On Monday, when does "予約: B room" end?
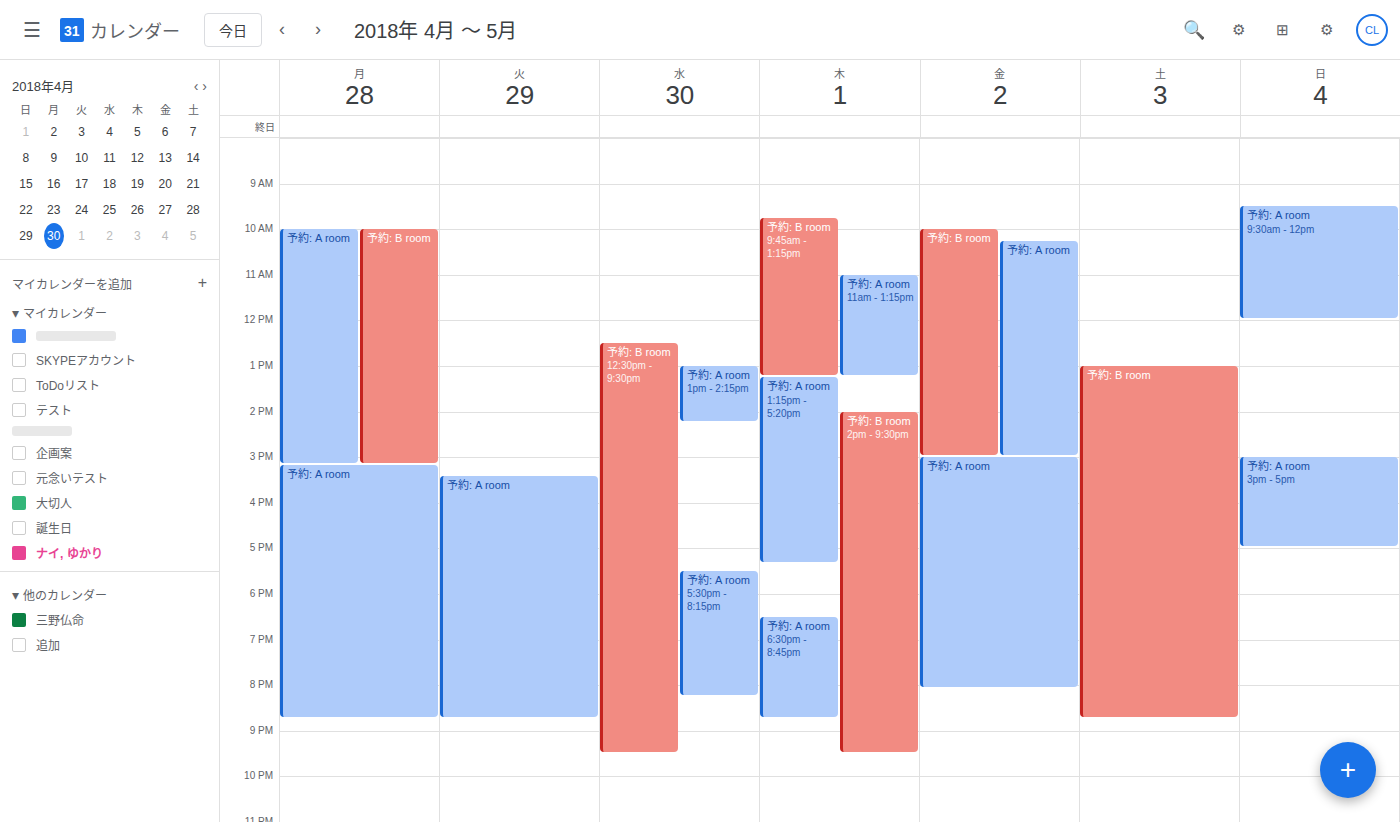
3:10 PM